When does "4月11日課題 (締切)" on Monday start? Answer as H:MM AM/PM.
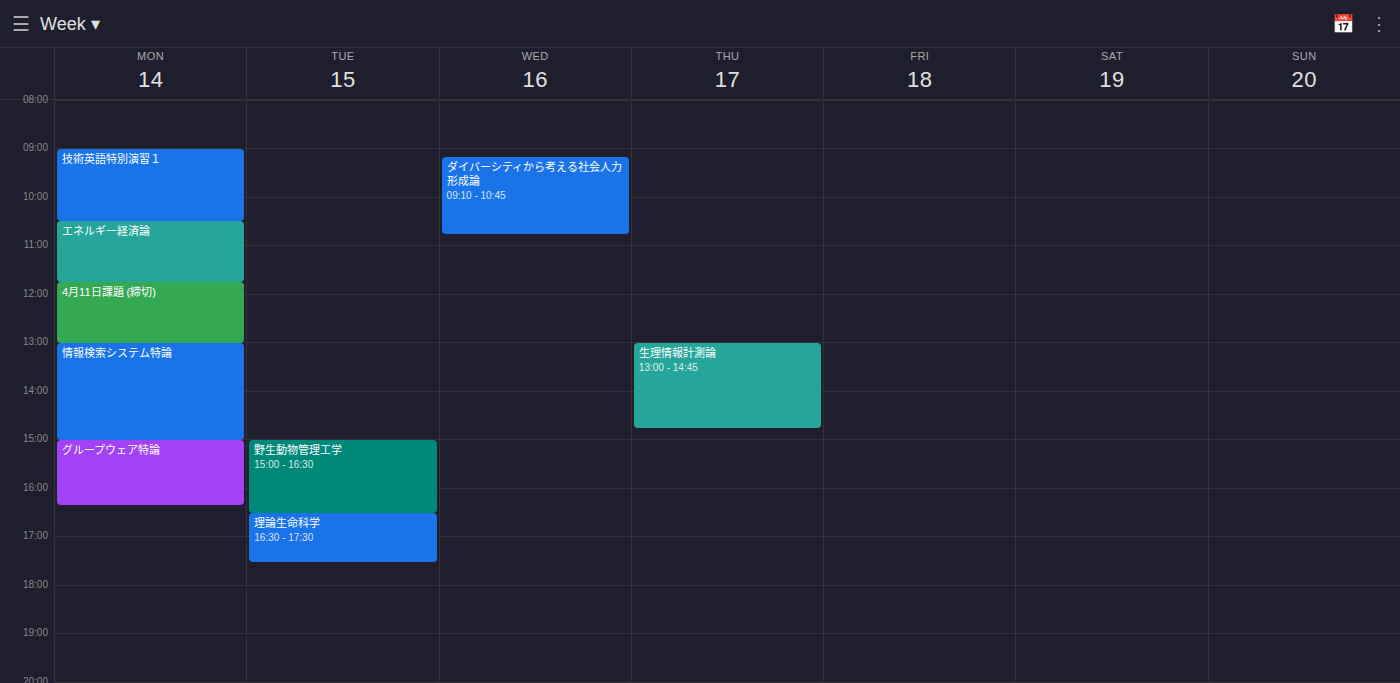
11:45 AM